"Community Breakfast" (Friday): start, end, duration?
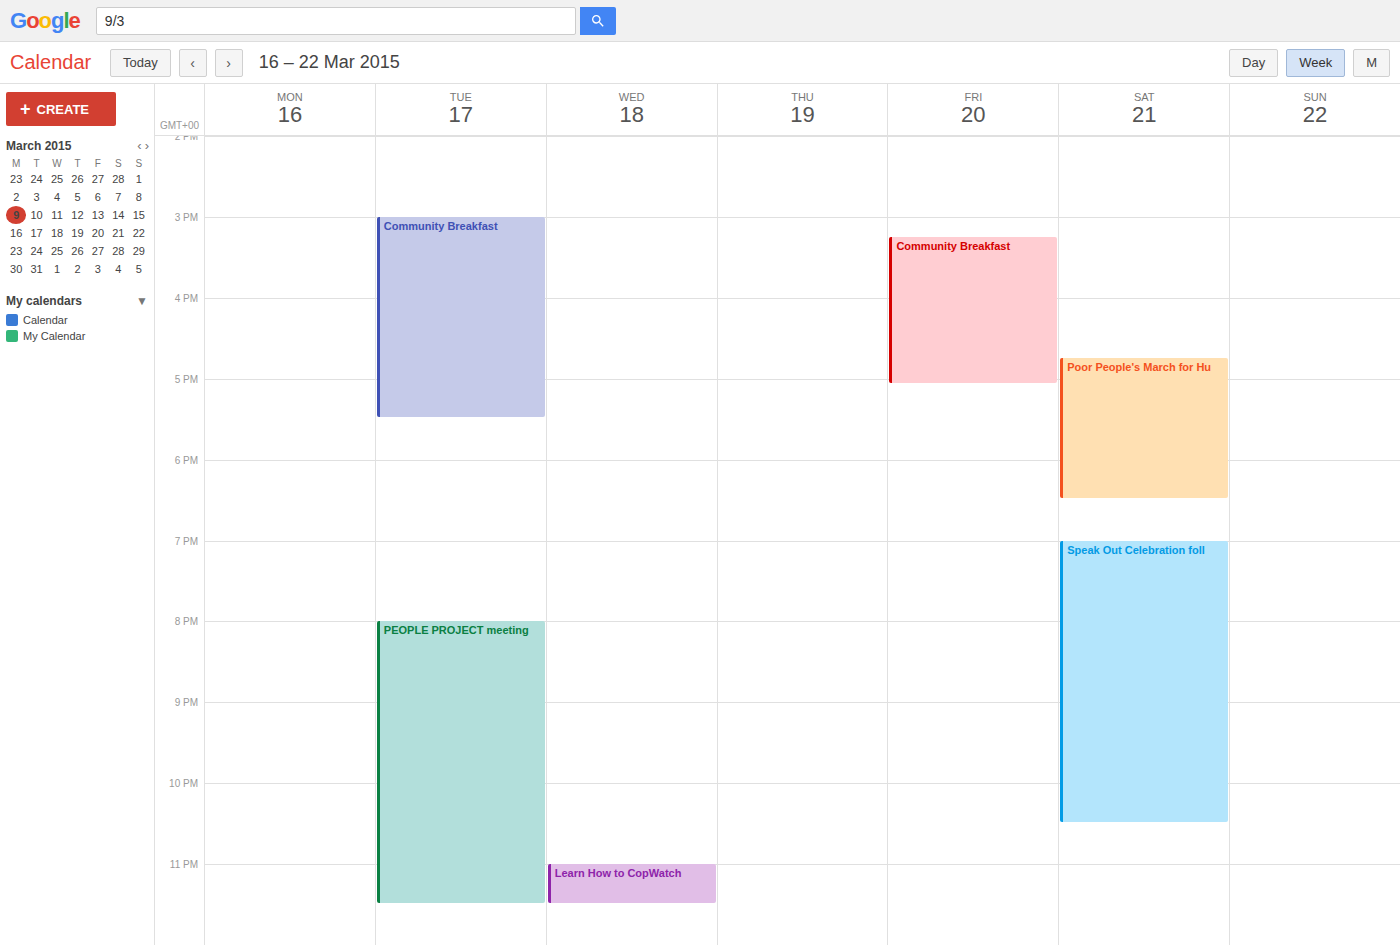
3:15 PM to 5:05 PM, 1 hour 50 minutes